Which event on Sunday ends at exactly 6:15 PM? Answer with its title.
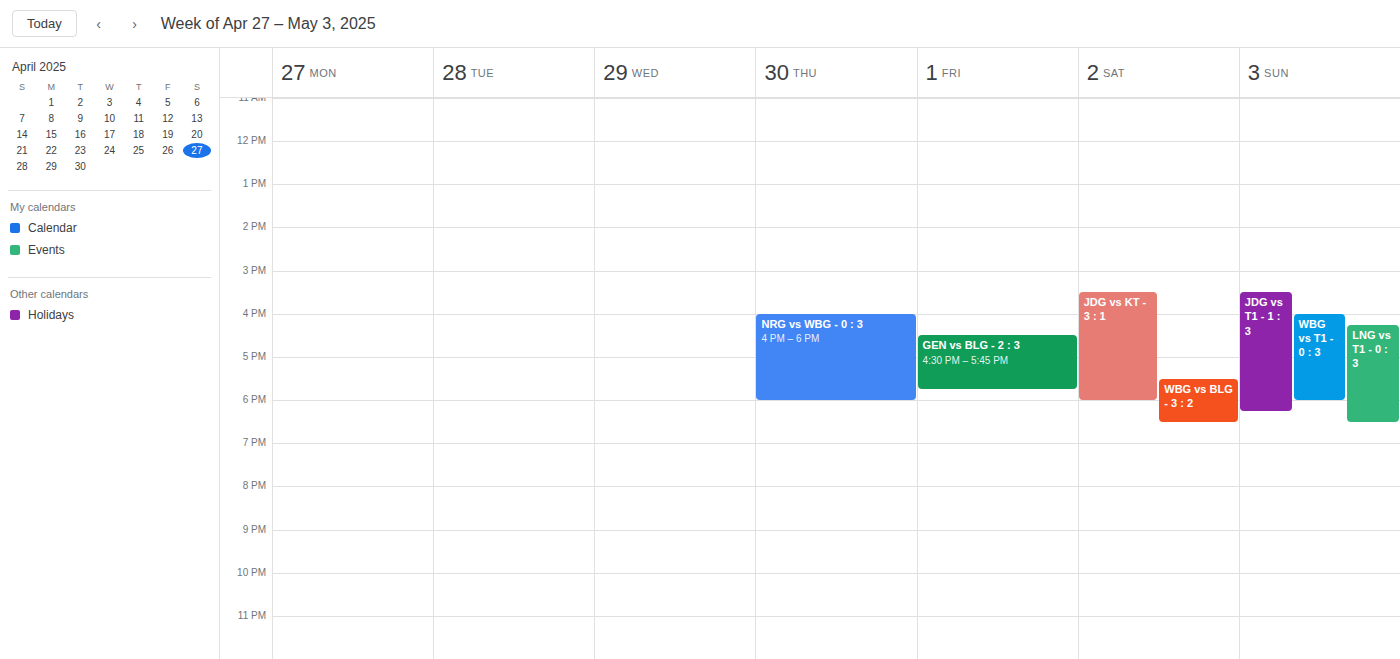
"JDG vs T1 - 1 : 3"